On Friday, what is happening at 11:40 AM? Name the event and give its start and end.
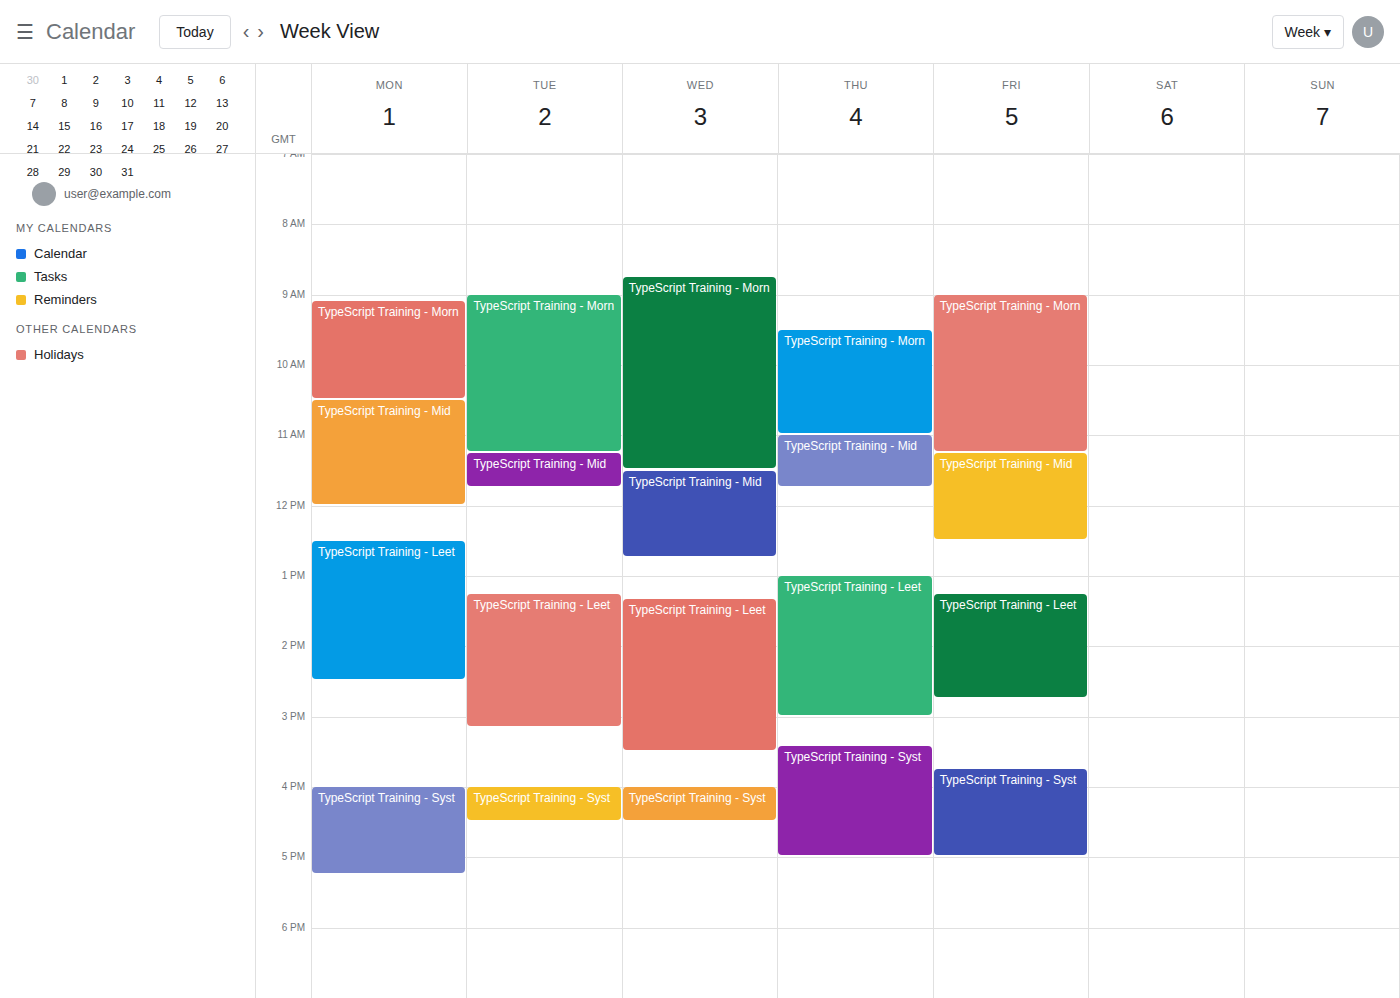
"TypeScript Training - Mid", 11:15 AM to 12:30 PM